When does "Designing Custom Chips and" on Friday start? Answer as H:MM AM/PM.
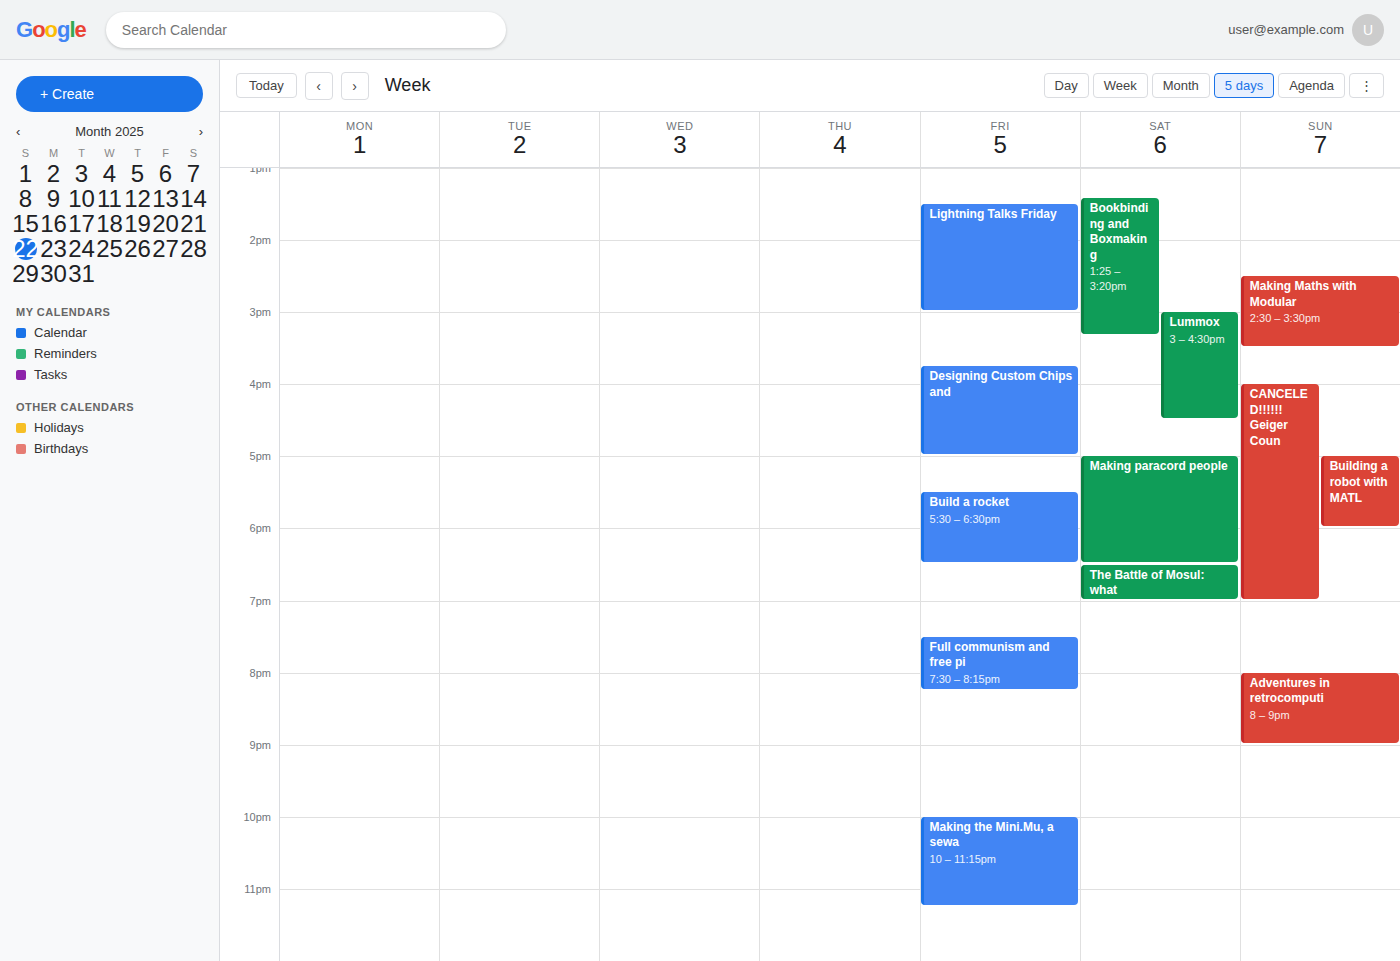
3:45 PM